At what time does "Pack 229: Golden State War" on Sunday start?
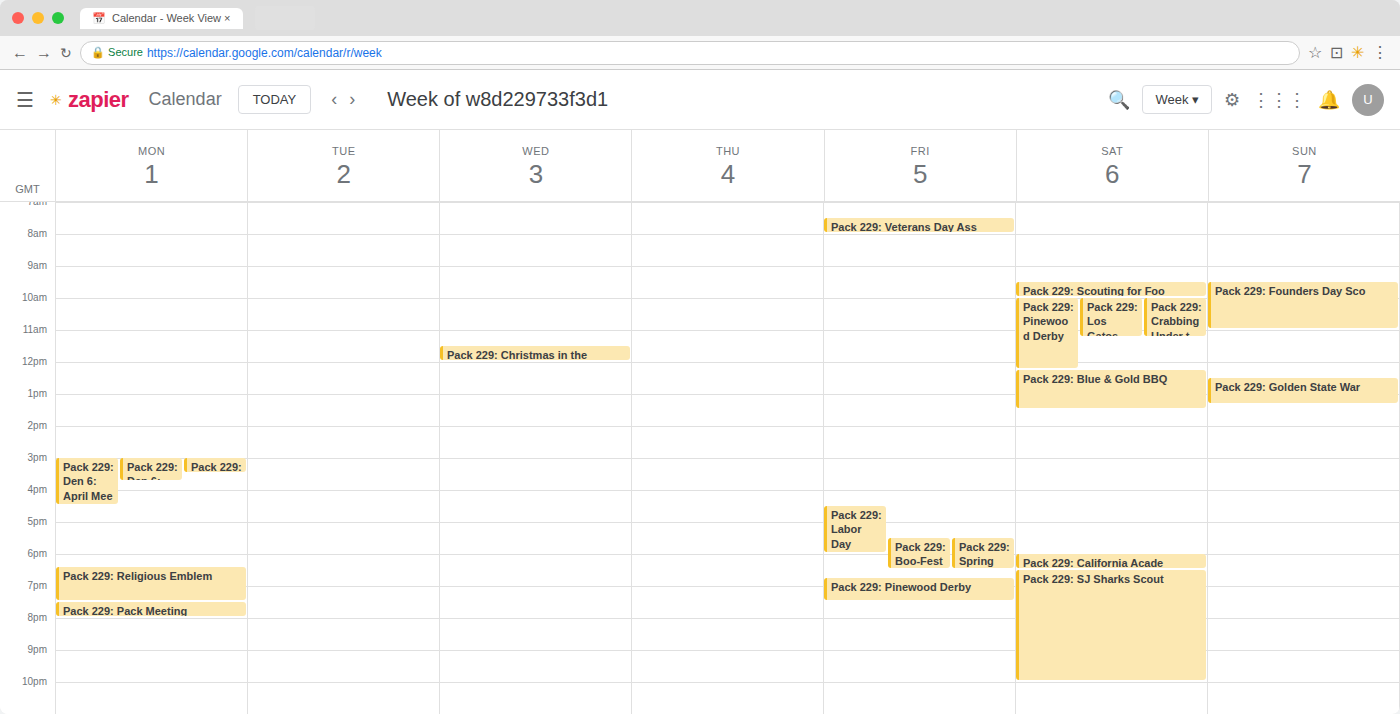
12:30 PM